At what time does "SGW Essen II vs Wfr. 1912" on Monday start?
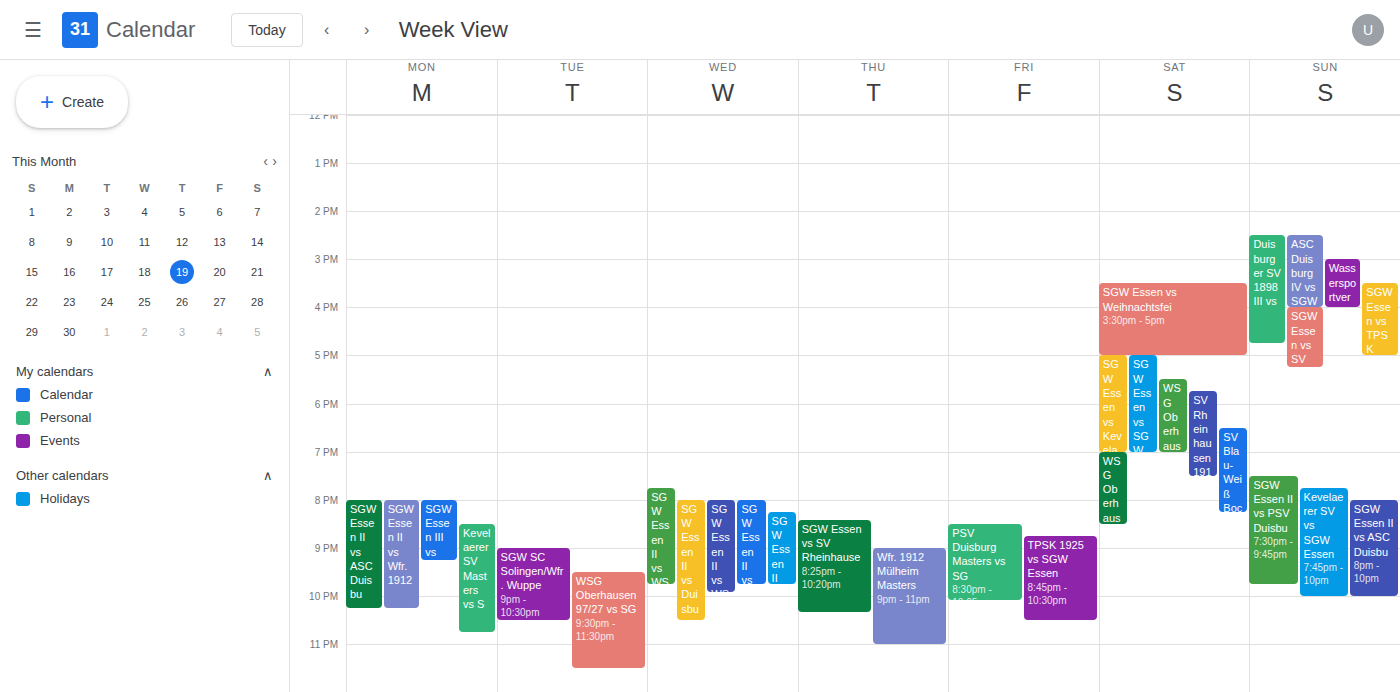
8:00 PM